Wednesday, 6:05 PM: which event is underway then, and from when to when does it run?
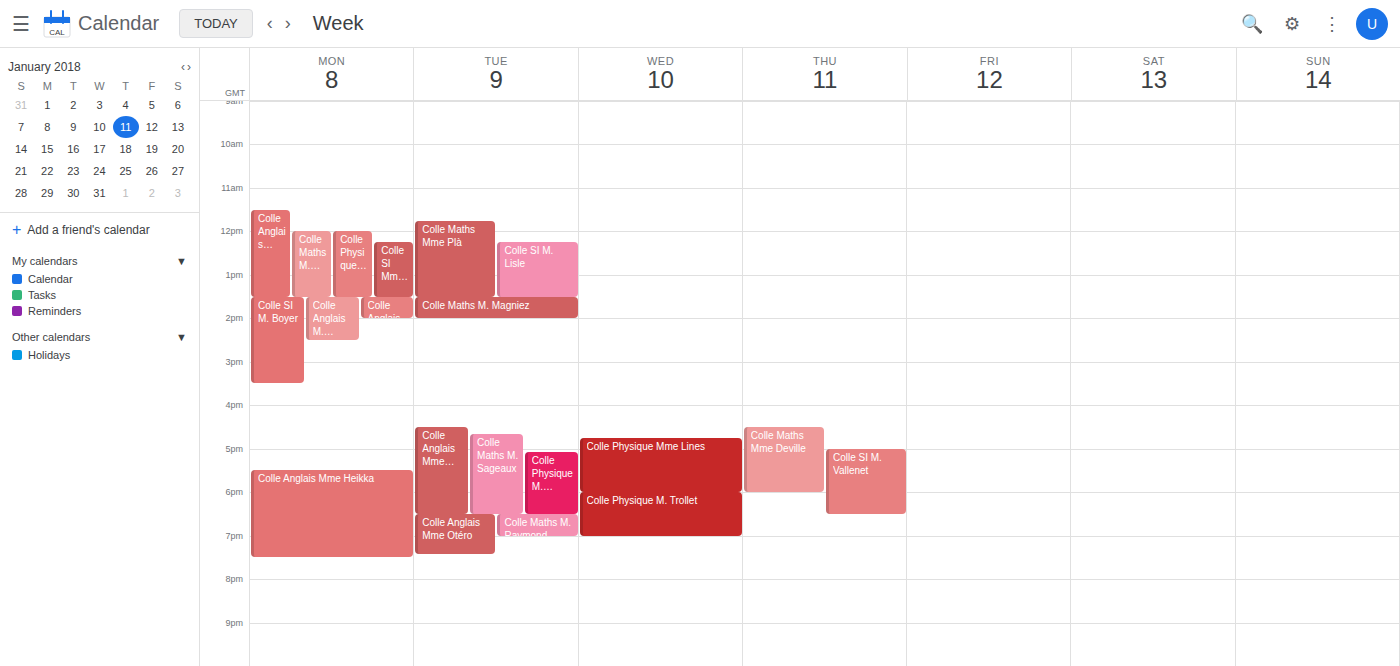
"Colle Physique M. Trollet", 6:00 PM to 7:00 PM